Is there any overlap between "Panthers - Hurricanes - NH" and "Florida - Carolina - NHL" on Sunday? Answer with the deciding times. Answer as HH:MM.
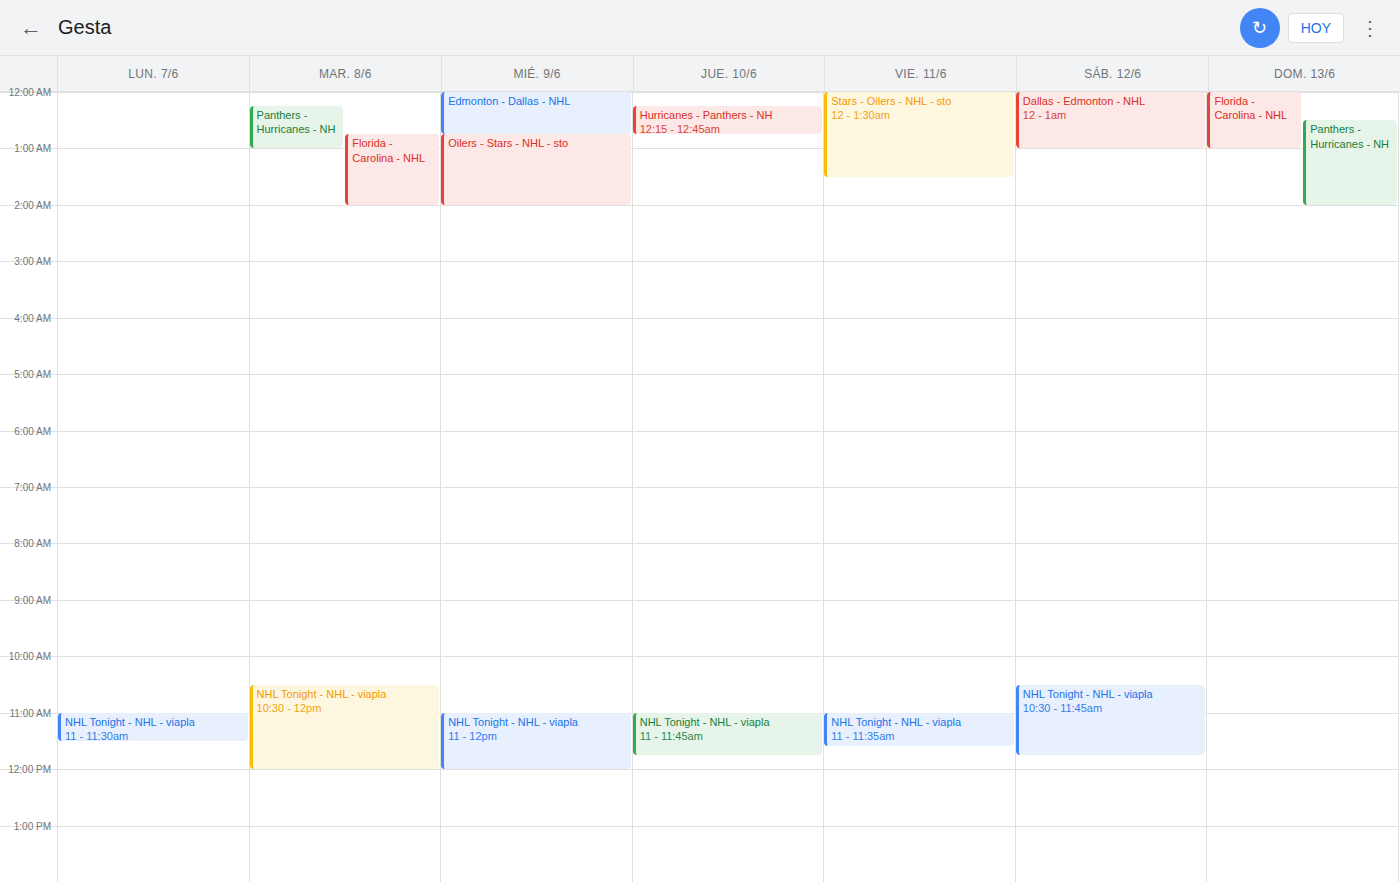
"Panthers - Hurricanes - NH" starts at 00:30, before "Florida - Carolina - NHL" ends at 01:00 -- they overlap.